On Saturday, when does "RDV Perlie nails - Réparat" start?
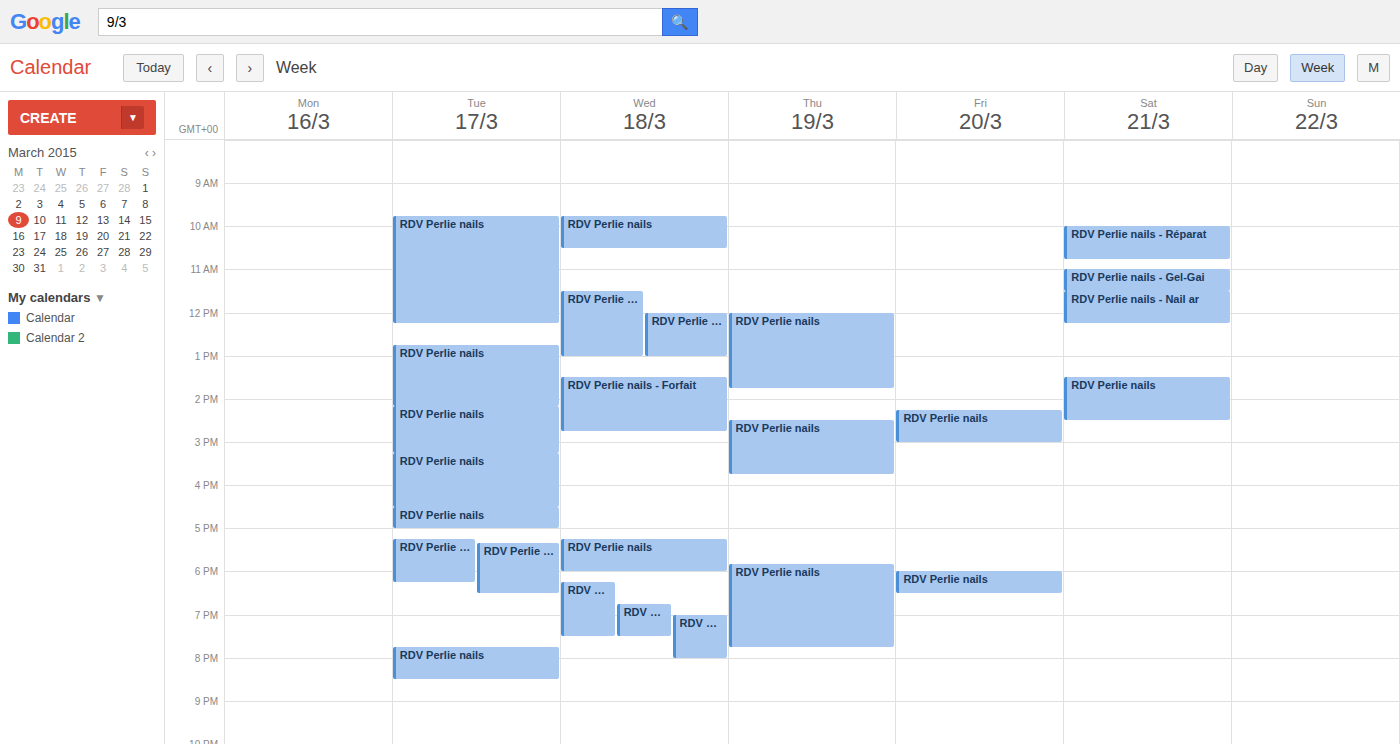
10:00 AM